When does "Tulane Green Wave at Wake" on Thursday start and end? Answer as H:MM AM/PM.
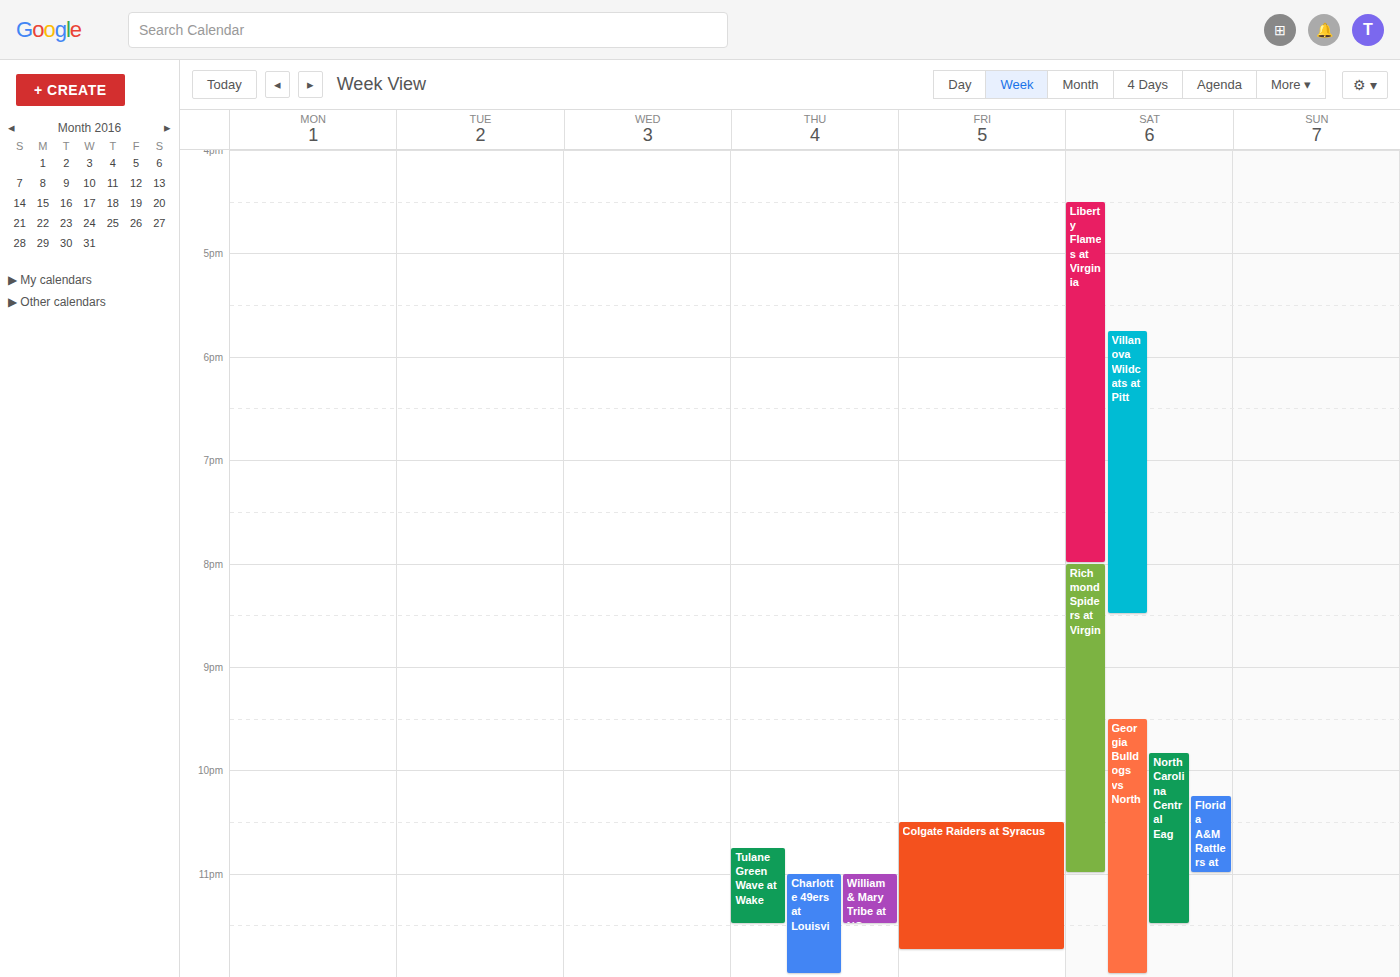
10:45 PM to 11:30 PM